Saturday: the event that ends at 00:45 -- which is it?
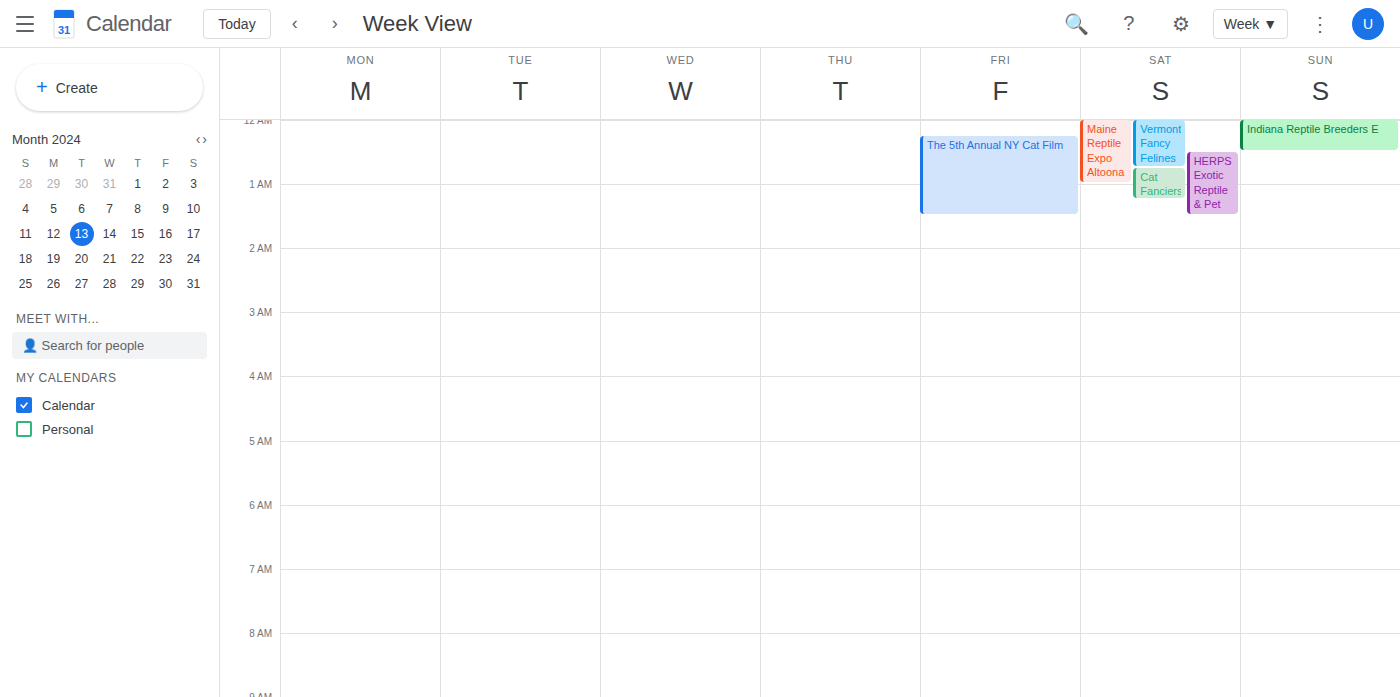
"Vermont Fancy Felines"